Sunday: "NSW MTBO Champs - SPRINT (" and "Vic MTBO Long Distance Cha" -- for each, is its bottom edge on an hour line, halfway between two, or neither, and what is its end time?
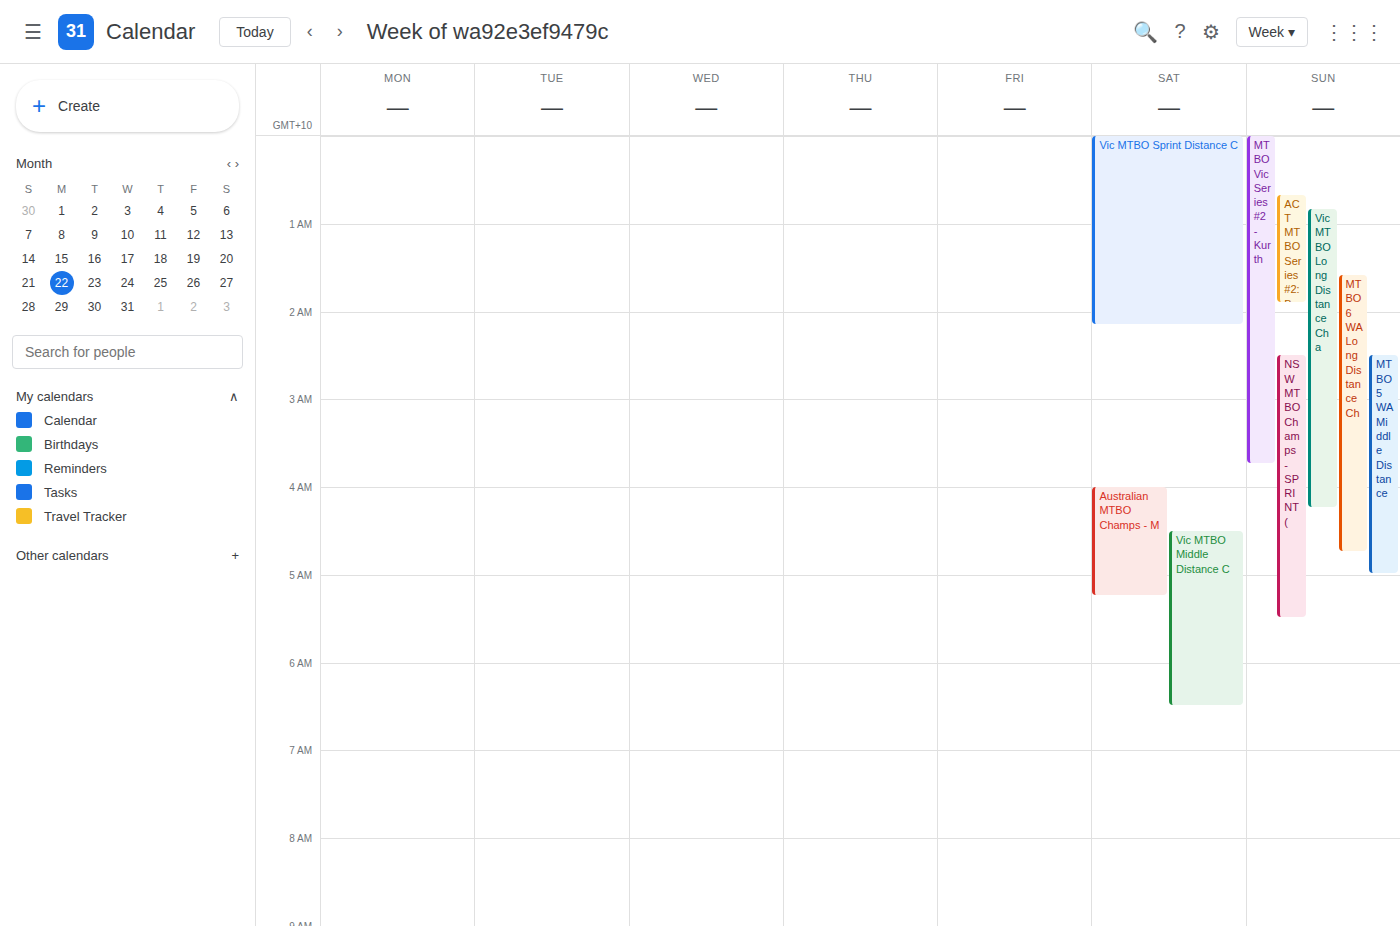
"NSW MTBO Champs - SPRINT (": 05:30, halfway between the 05:00 and 06:00 lines. "Vic MTBO Long Distance Cha": 04:15, neither: a quarter of the way from the 04:00 line to the 05:00 line.